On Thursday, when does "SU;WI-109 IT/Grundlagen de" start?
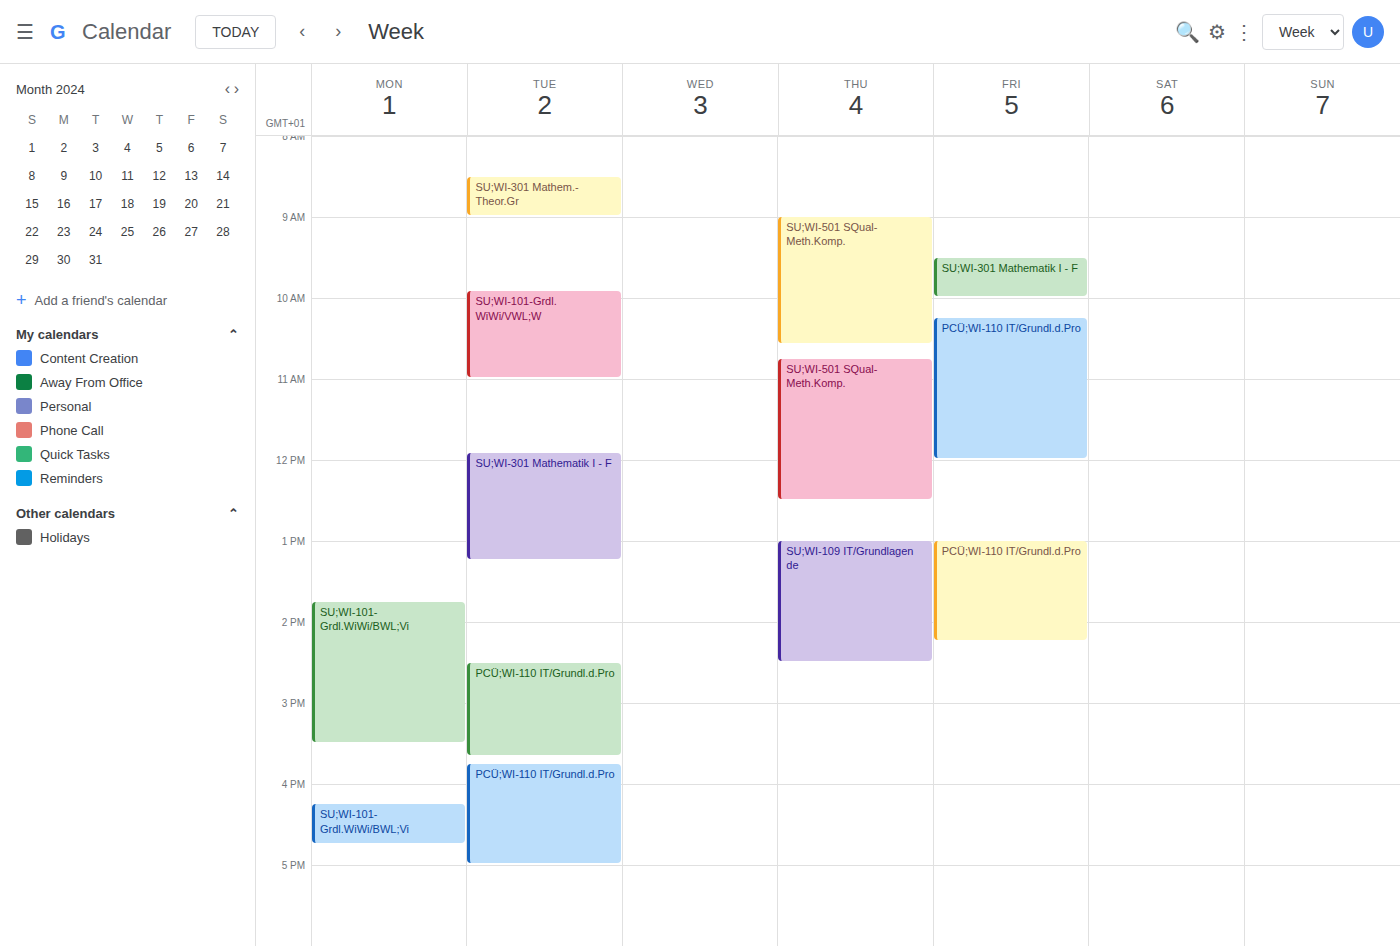
1:00 PM